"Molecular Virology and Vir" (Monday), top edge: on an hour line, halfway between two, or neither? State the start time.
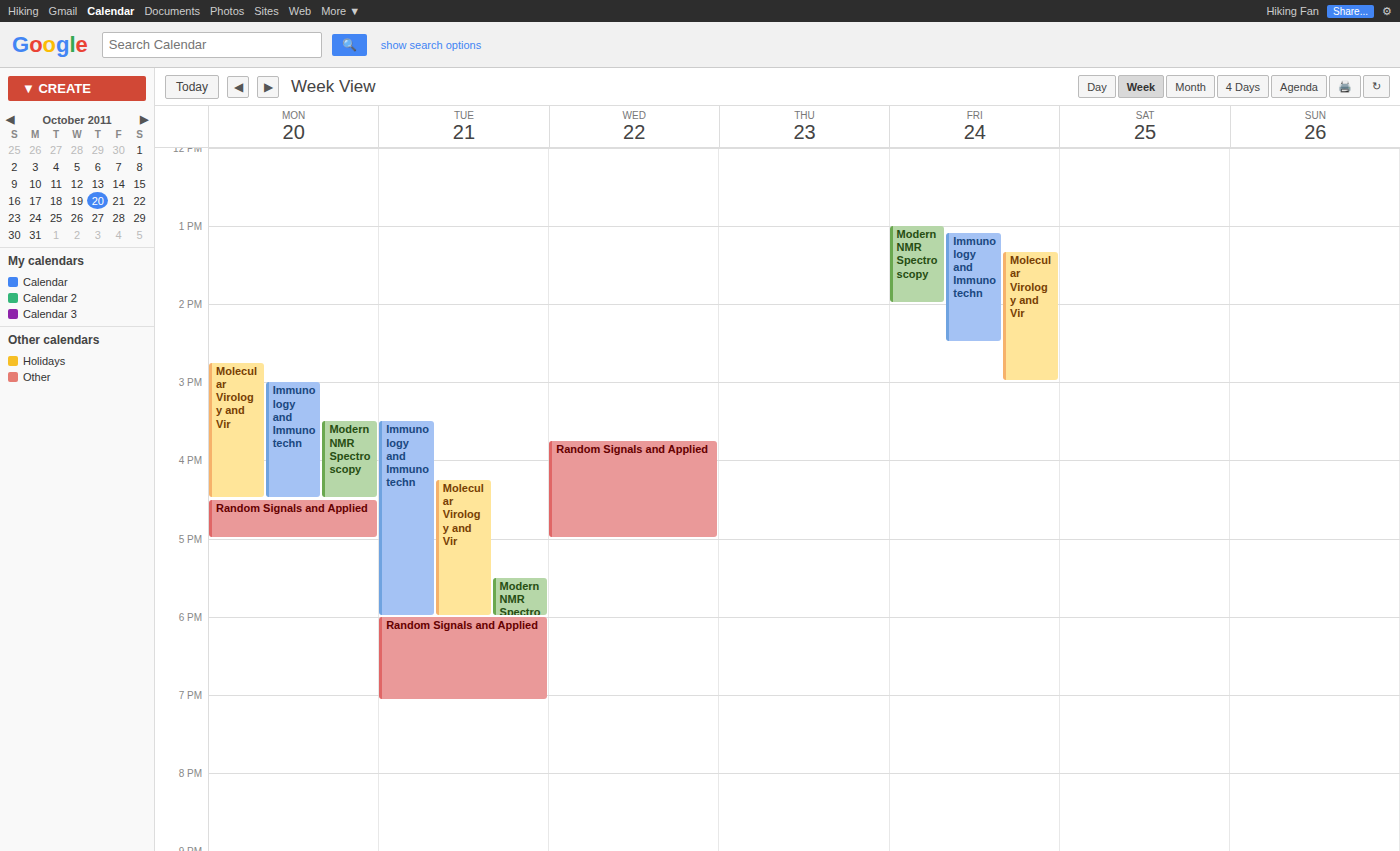
2:45 PM -- neither: three quarters of the way from the 2 PM line to the 3 PM line.